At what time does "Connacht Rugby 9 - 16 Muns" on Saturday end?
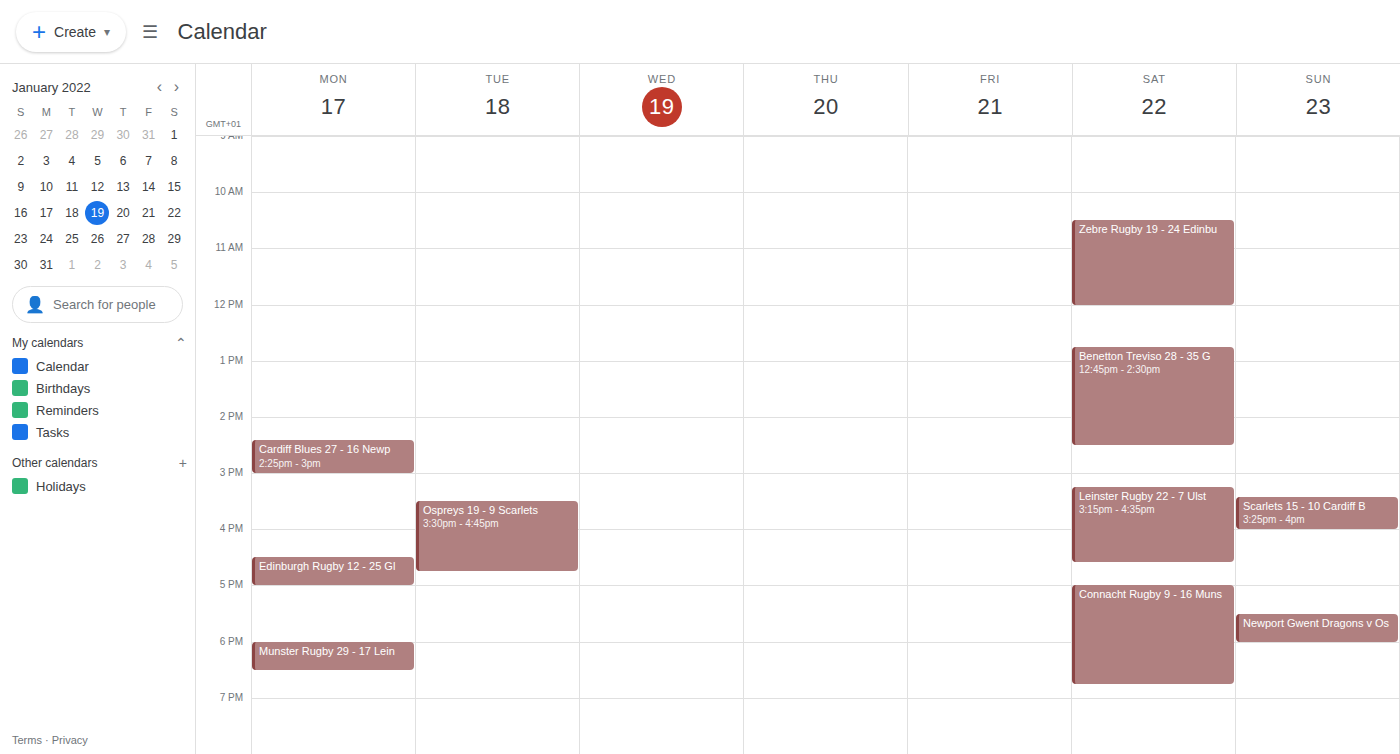
6:45 PM